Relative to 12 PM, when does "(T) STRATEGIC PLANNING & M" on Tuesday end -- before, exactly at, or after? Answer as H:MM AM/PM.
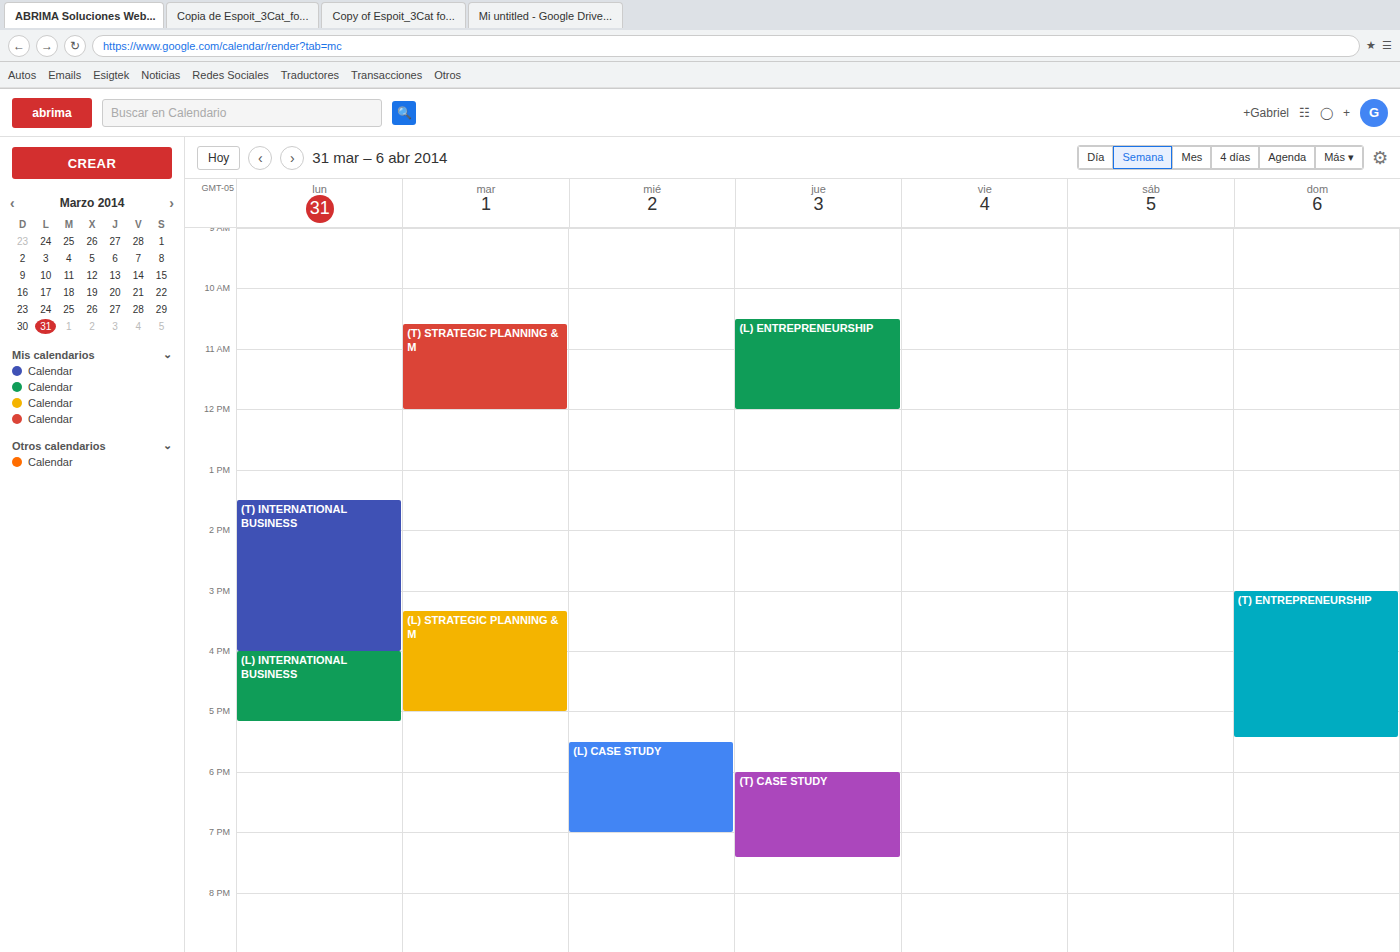
12:00 PM -- exactly at 12 PM, on the 12 PM line.